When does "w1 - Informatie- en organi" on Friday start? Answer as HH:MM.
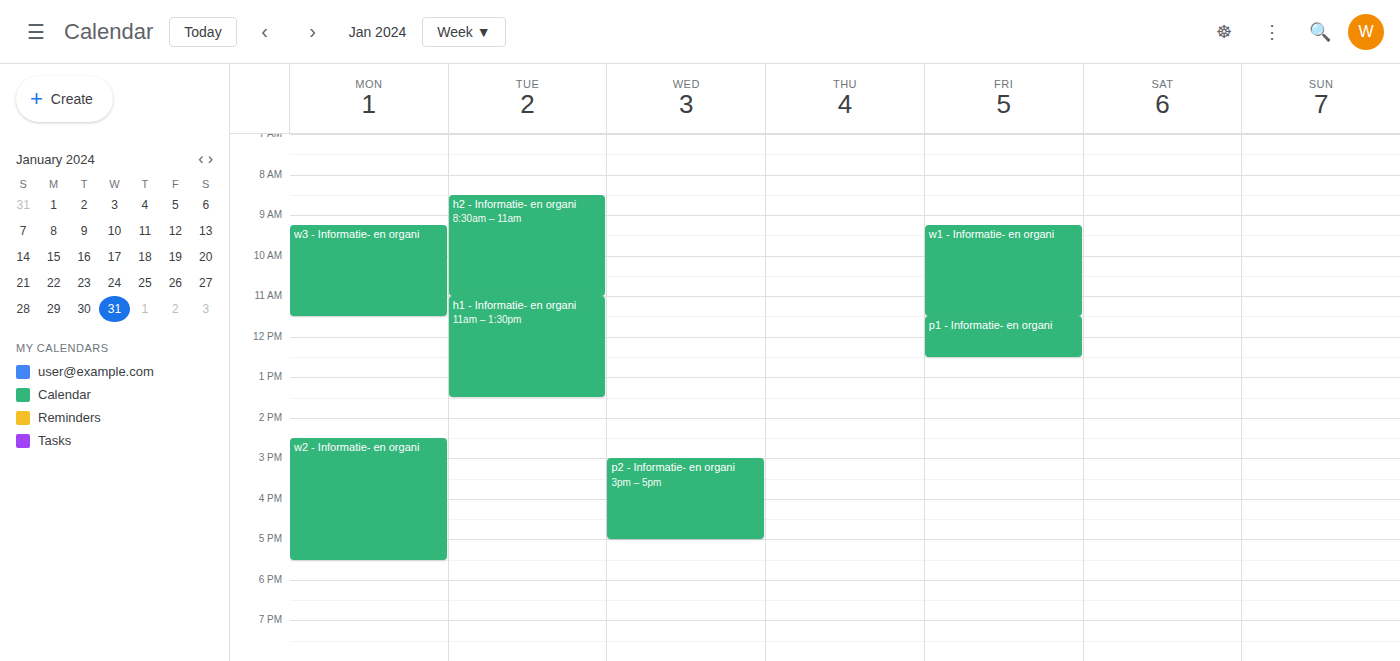
09:15